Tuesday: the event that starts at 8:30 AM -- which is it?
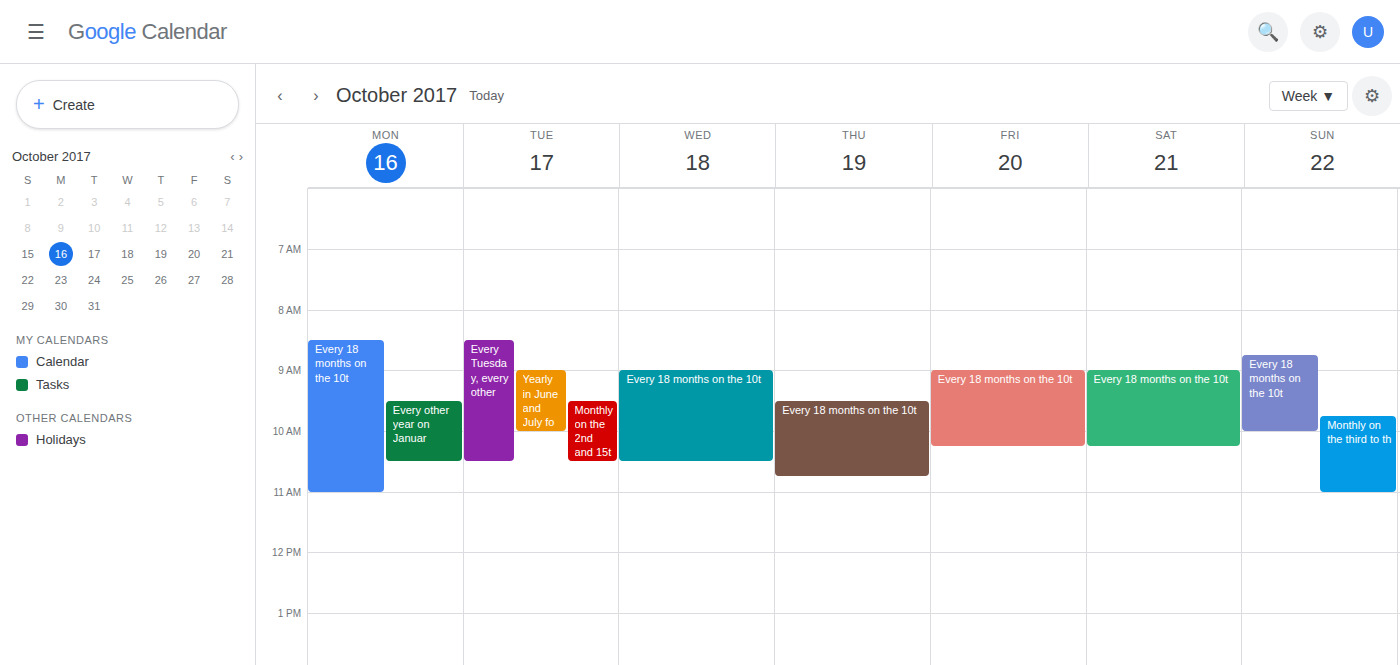
"Every Tuesday, every other"